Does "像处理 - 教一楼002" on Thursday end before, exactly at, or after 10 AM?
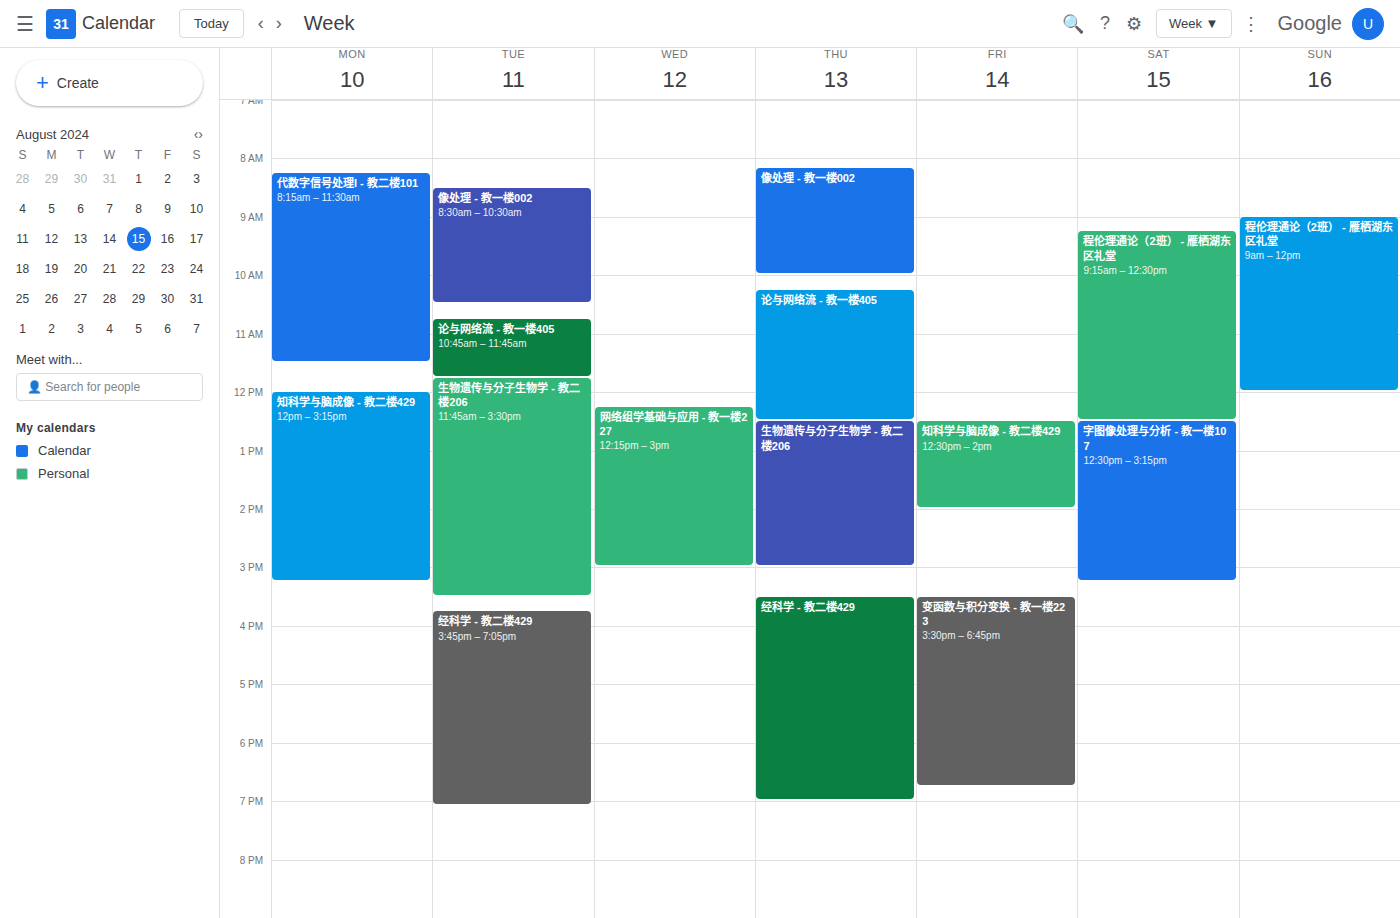
10:00 AM -- exactly at 10 AM, on the 10 AM line.